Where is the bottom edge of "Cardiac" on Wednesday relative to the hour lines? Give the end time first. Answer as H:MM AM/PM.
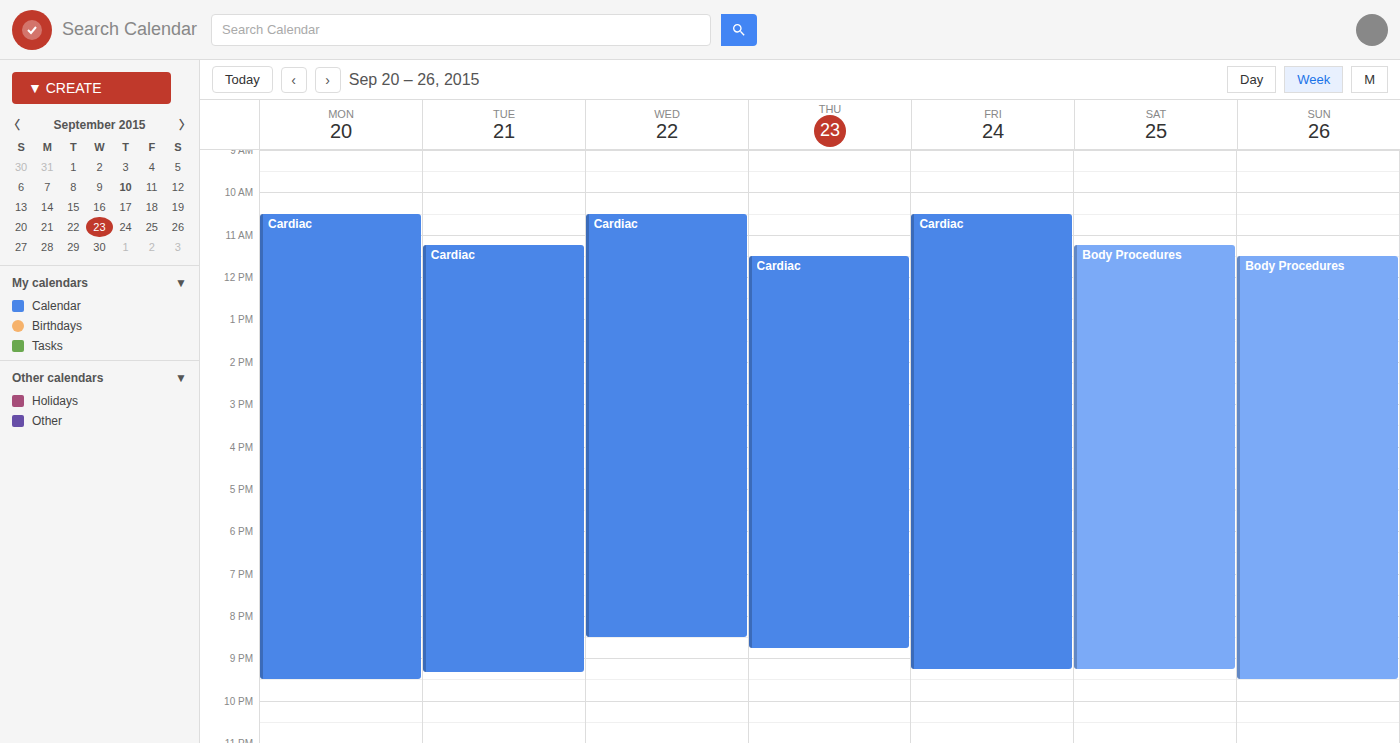
8:30 PM -- halfway between the 8 PM and 9 PM lines.